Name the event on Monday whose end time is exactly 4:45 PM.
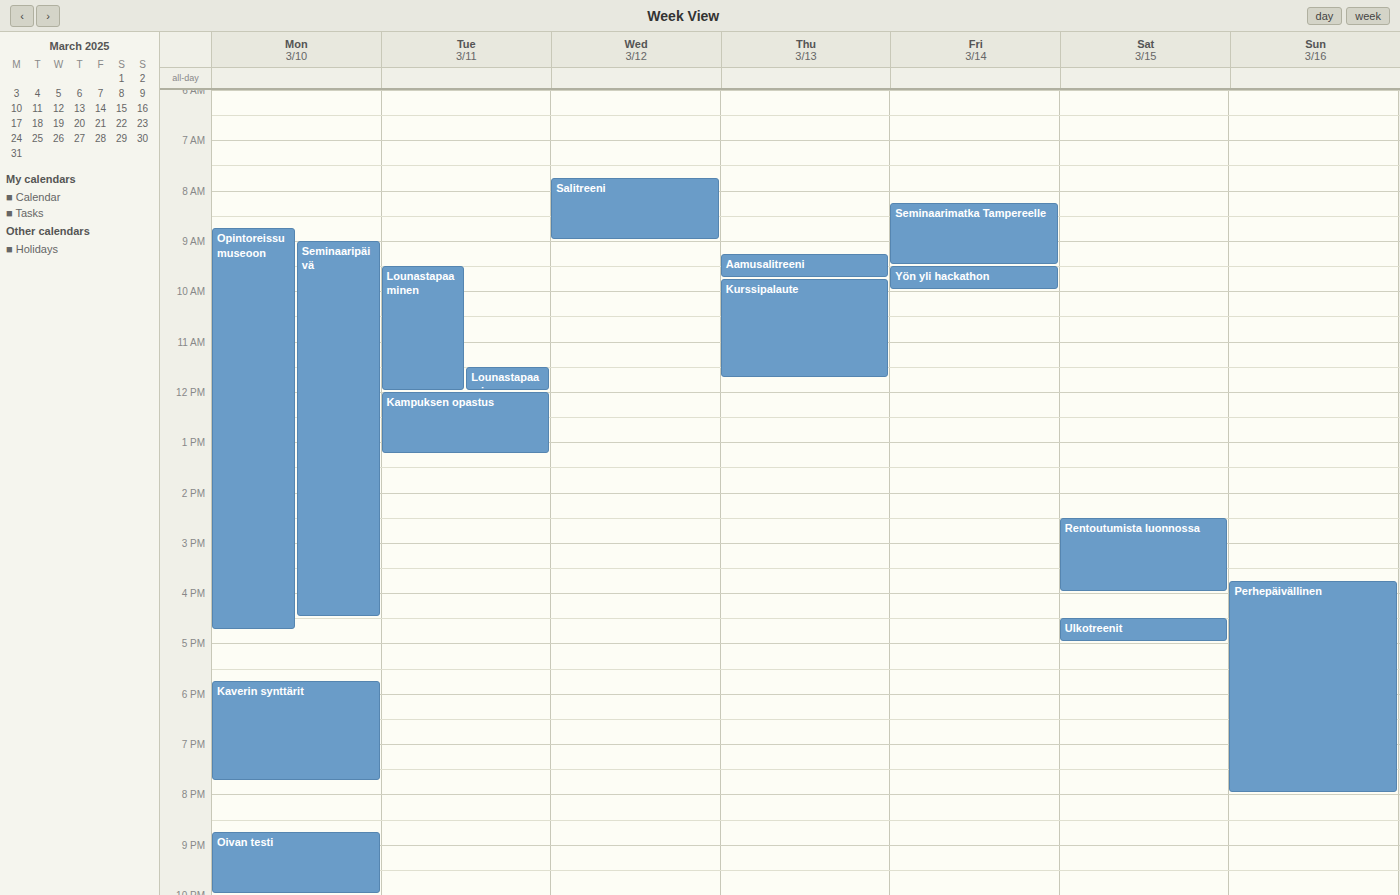
"Opintoreissu museoon"